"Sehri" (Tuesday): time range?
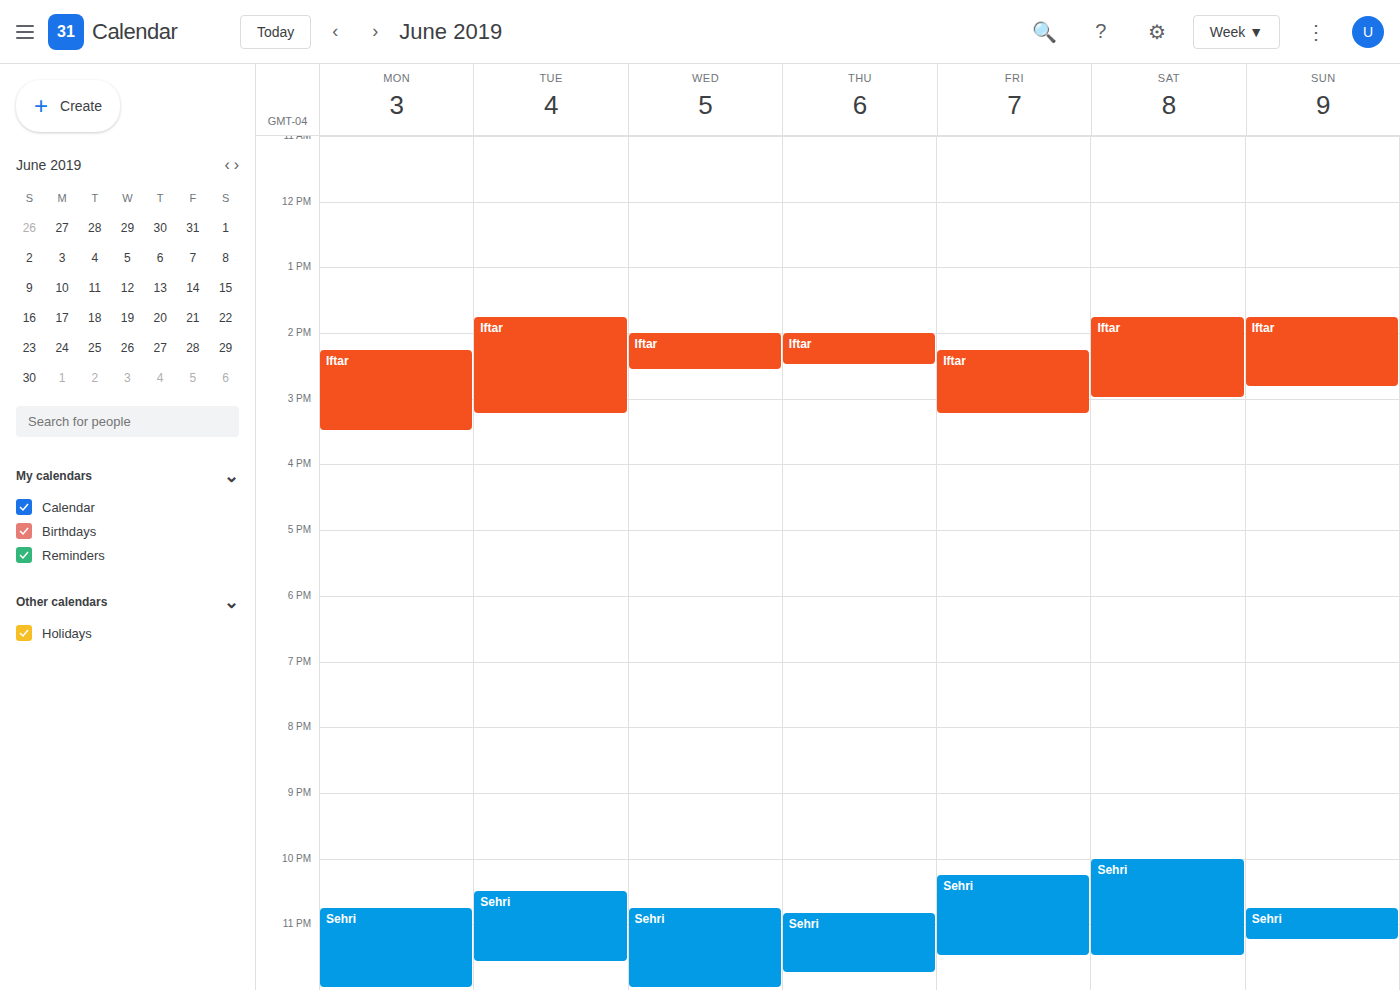
22:30 to 23:35